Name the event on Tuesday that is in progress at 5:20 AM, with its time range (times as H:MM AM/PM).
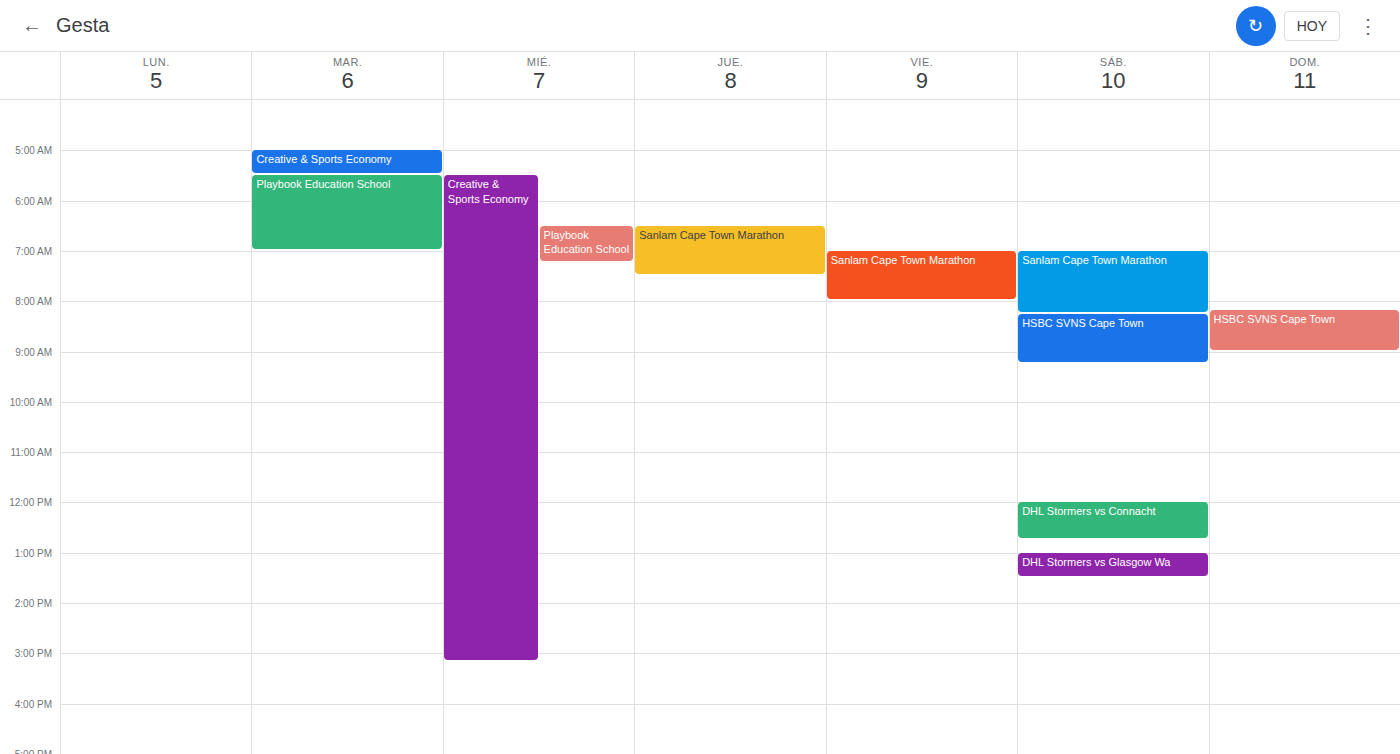
"Creative & Sports Economy", 5:00 AM to 5:30 AM